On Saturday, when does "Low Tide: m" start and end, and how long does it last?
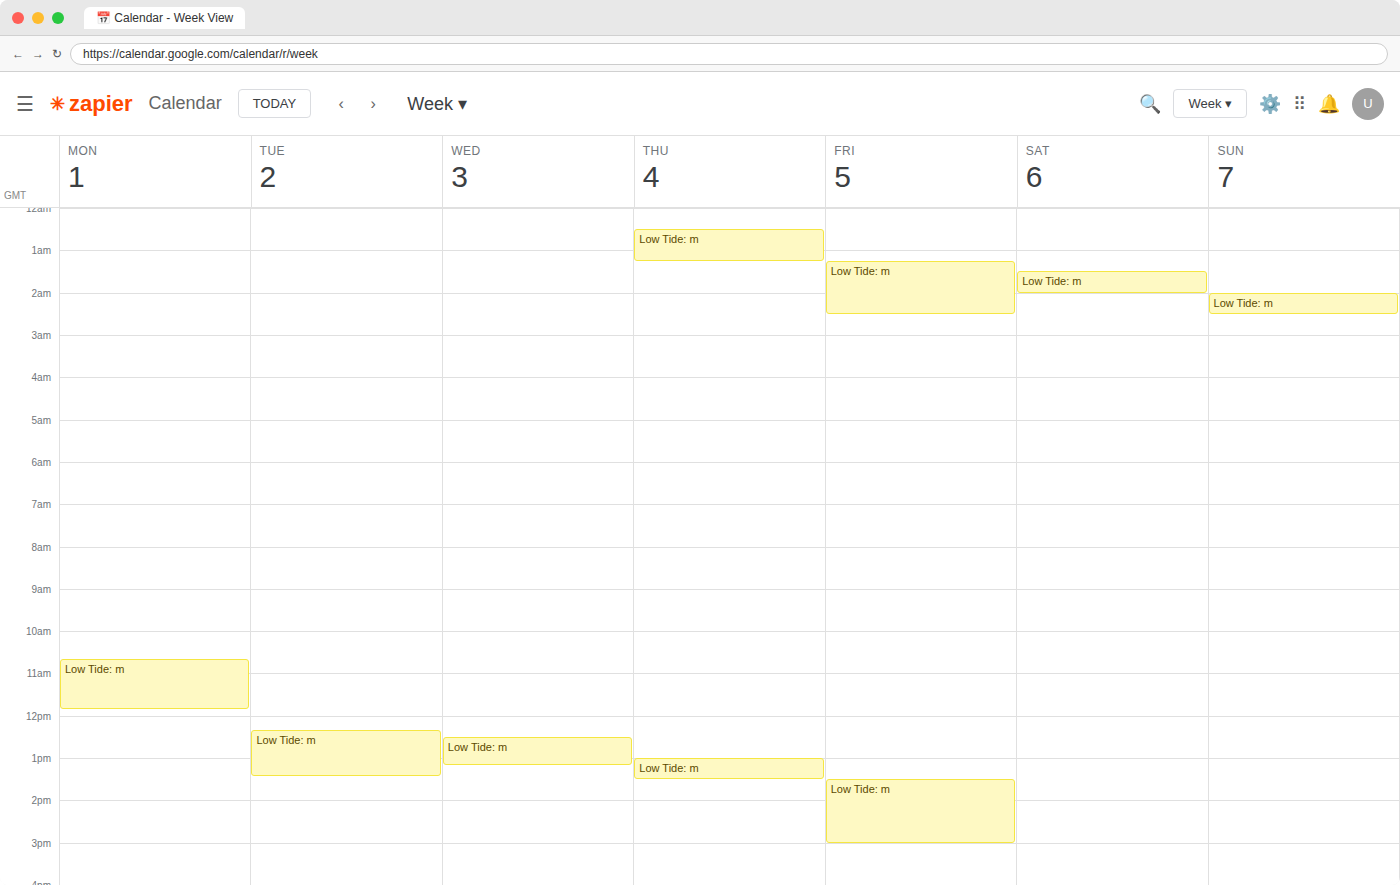
1:30 AM to 2:00 AM, 30 minutes